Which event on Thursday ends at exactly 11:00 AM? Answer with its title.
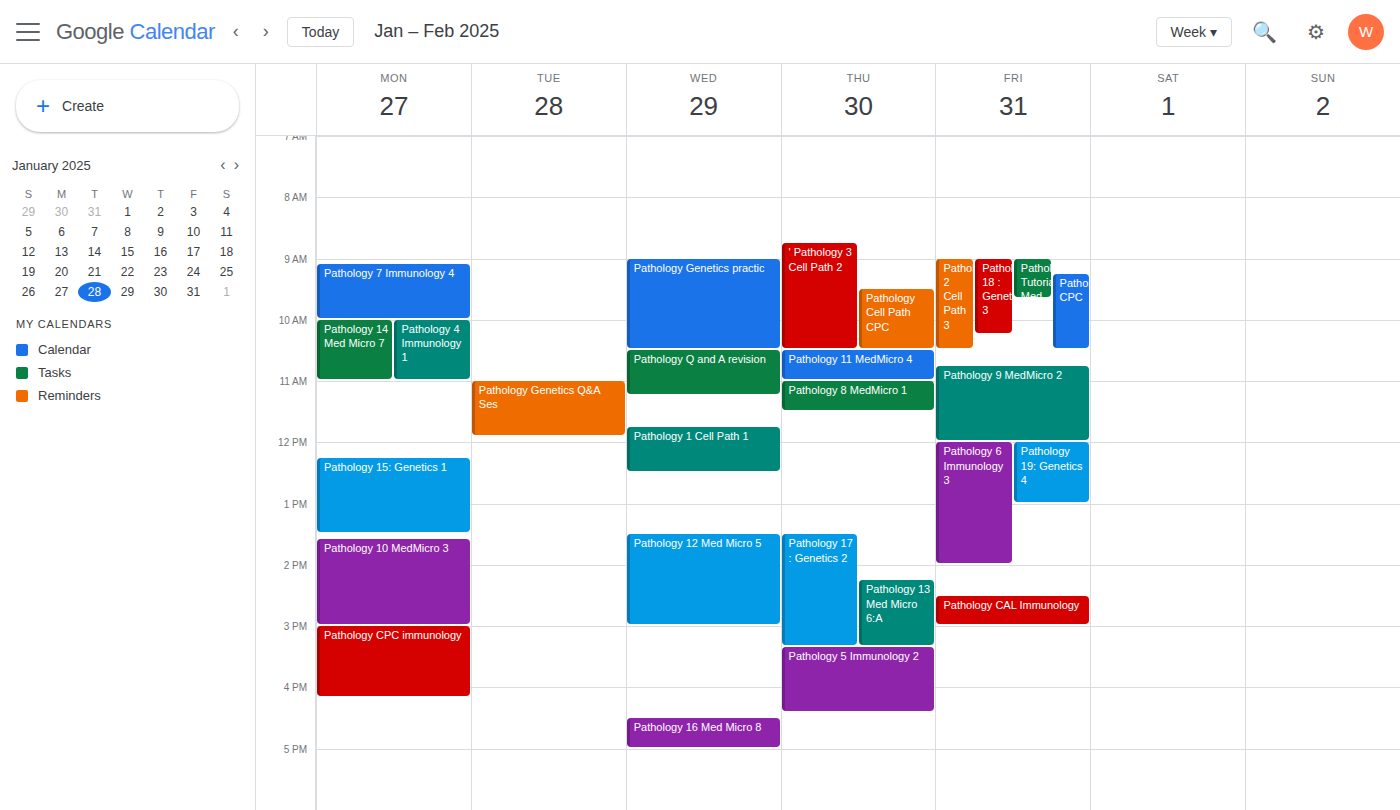
"Pathology 11 MedMicro 4"